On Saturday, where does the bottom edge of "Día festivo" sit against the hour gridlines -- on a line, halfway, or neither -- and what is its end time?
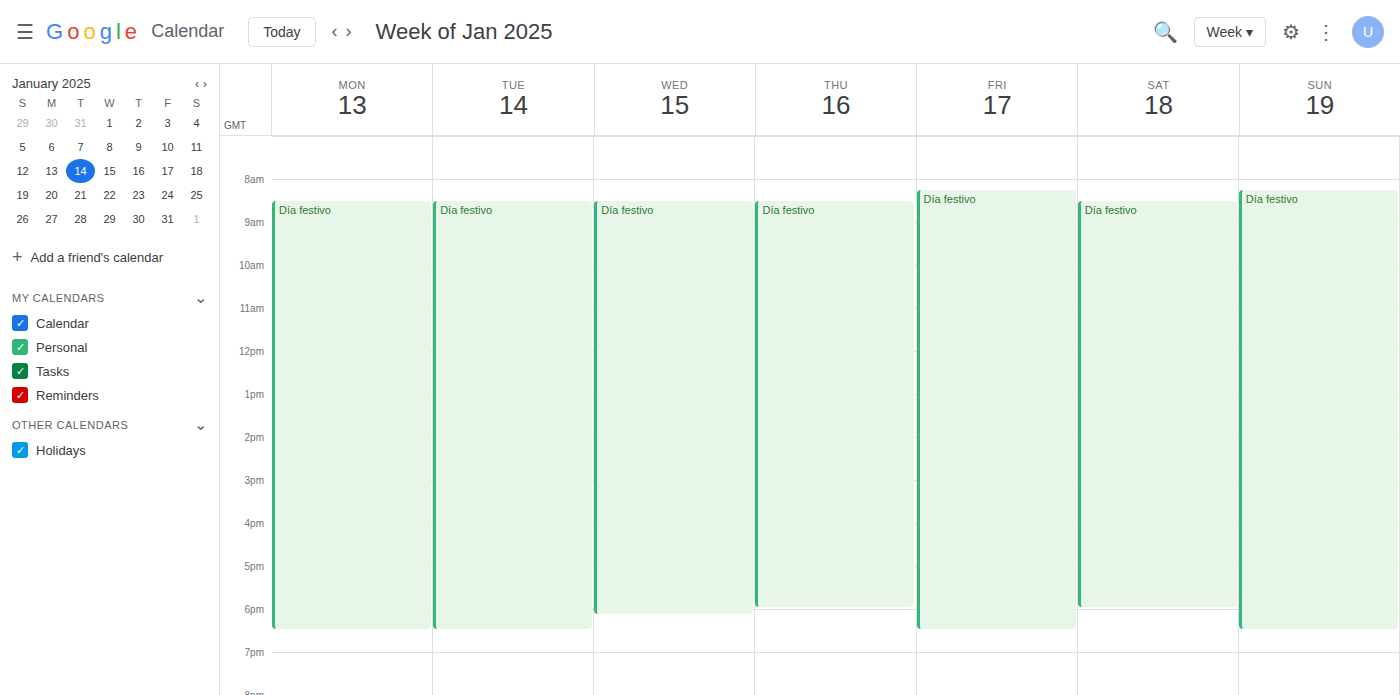
6:00 PM -- exactly on the 6 PM line.